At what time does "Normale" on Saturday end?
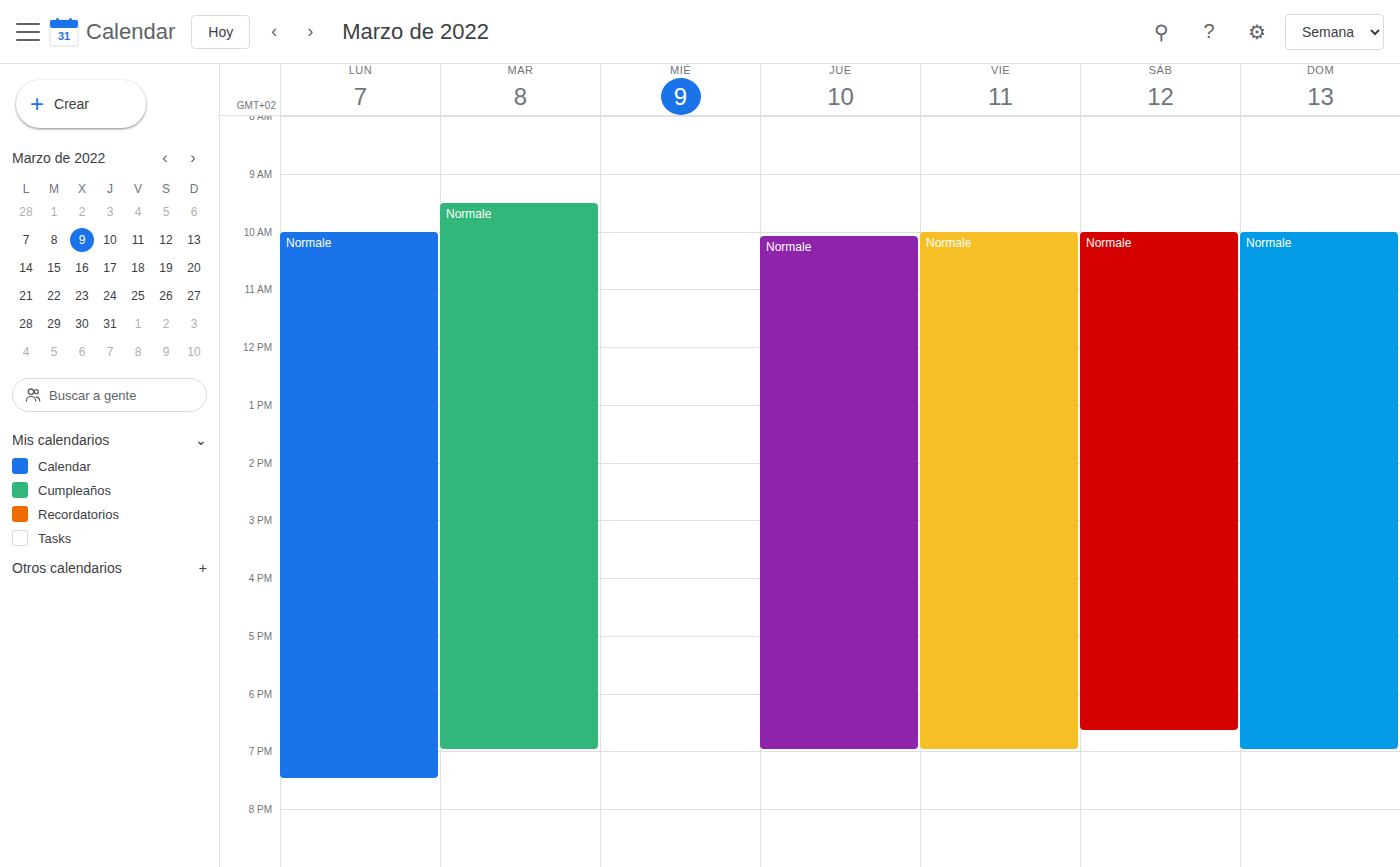
6:40 PM